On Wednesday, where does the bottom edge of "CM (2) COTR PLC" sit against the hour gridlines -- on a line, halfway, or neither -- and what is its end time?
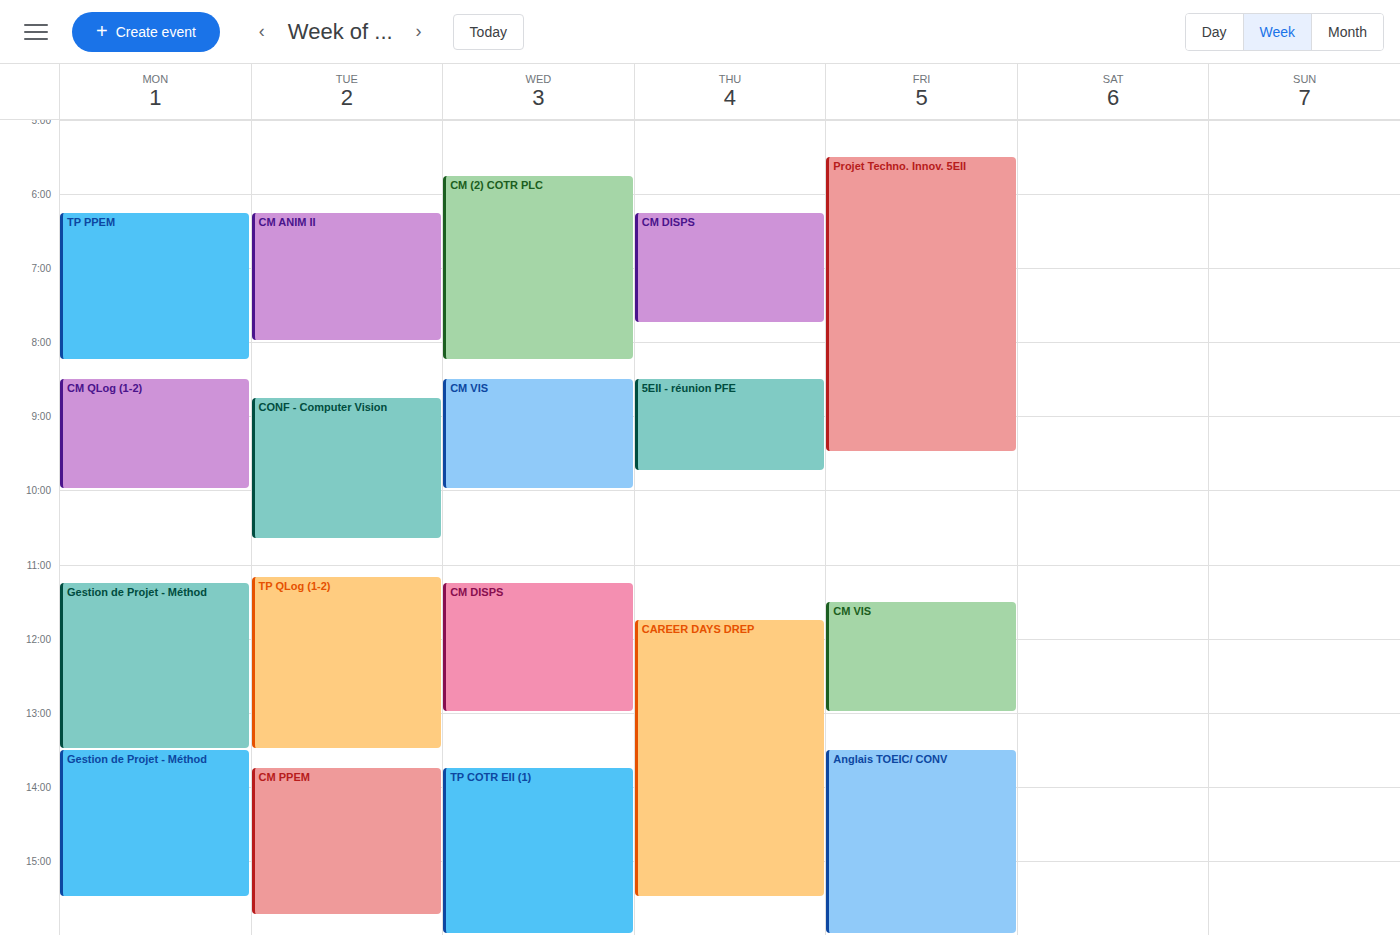
8:15 AM -- neither: a quarter of the way from the 8 AM line to the 9 AM line.